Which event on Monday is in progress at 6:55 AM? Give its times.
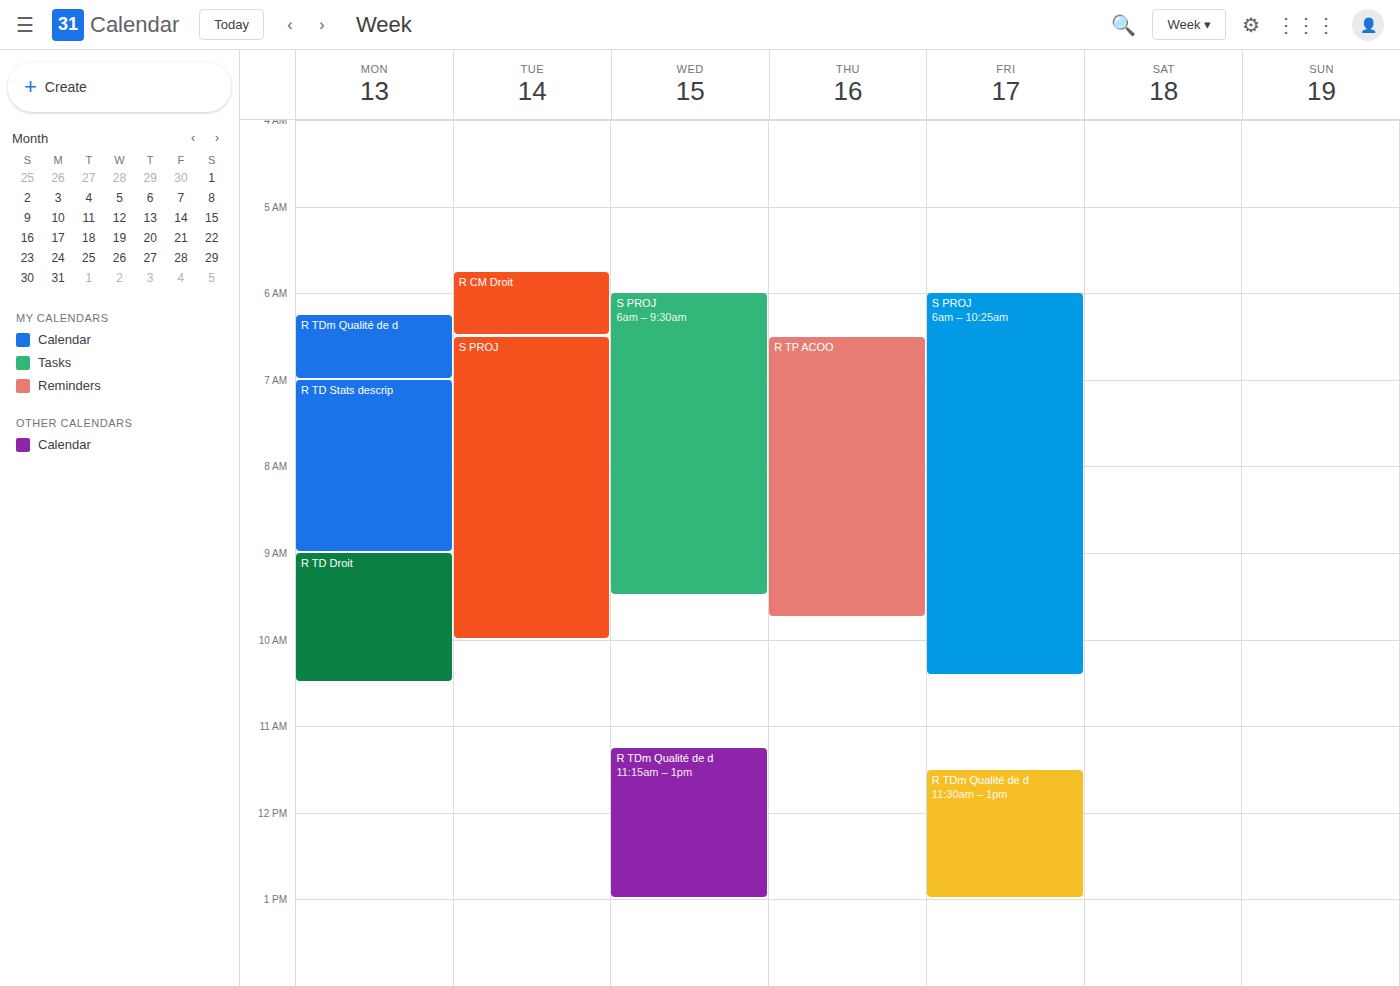
"R TDm Qualité de d", 6:15 AM to 7:00 AM